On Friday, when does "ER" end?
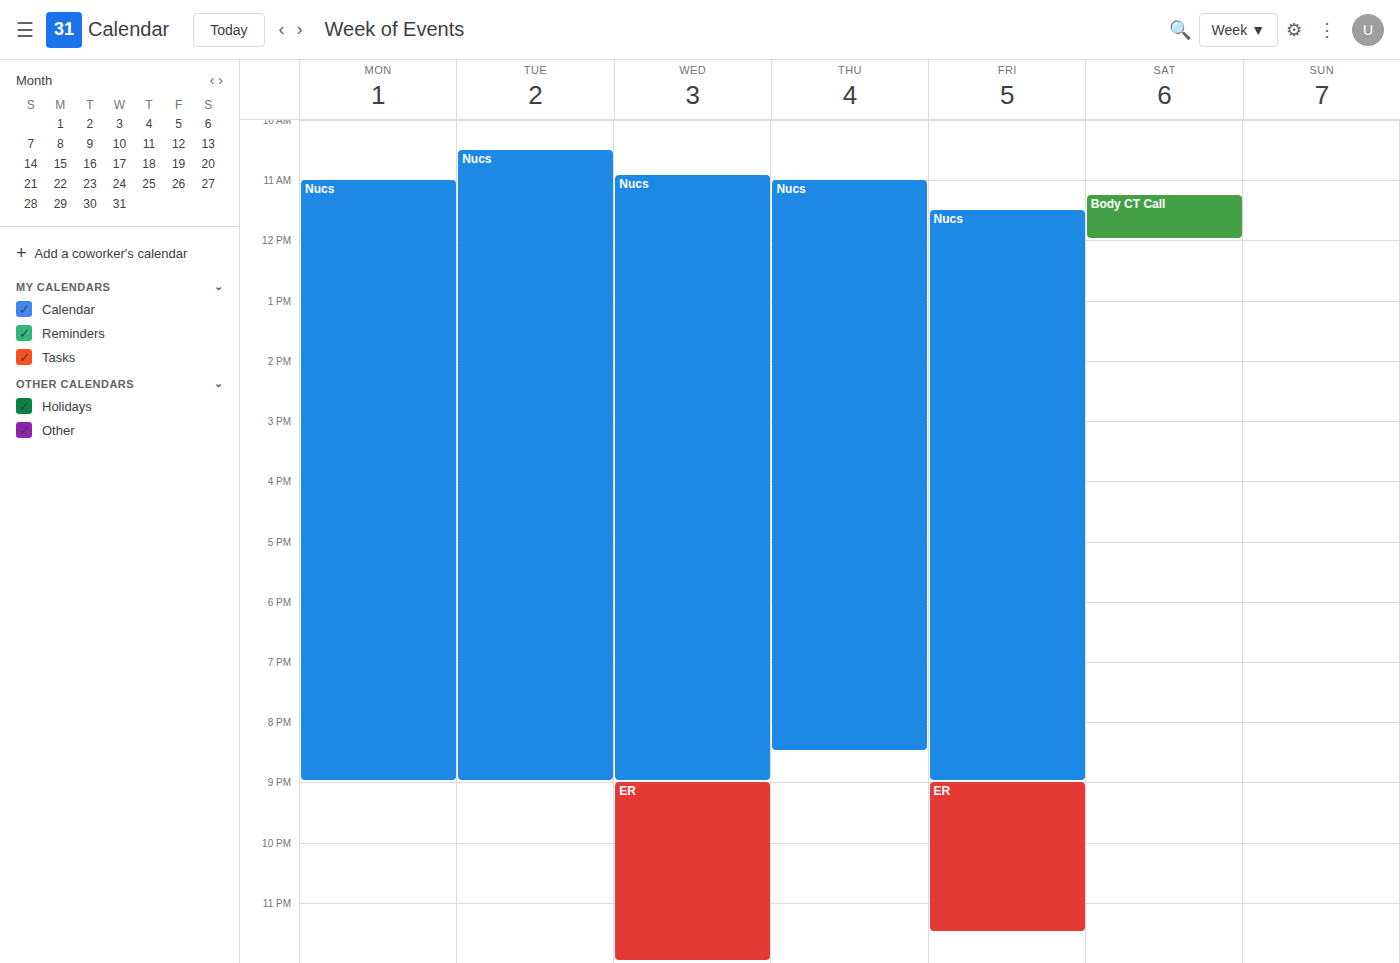
23:30